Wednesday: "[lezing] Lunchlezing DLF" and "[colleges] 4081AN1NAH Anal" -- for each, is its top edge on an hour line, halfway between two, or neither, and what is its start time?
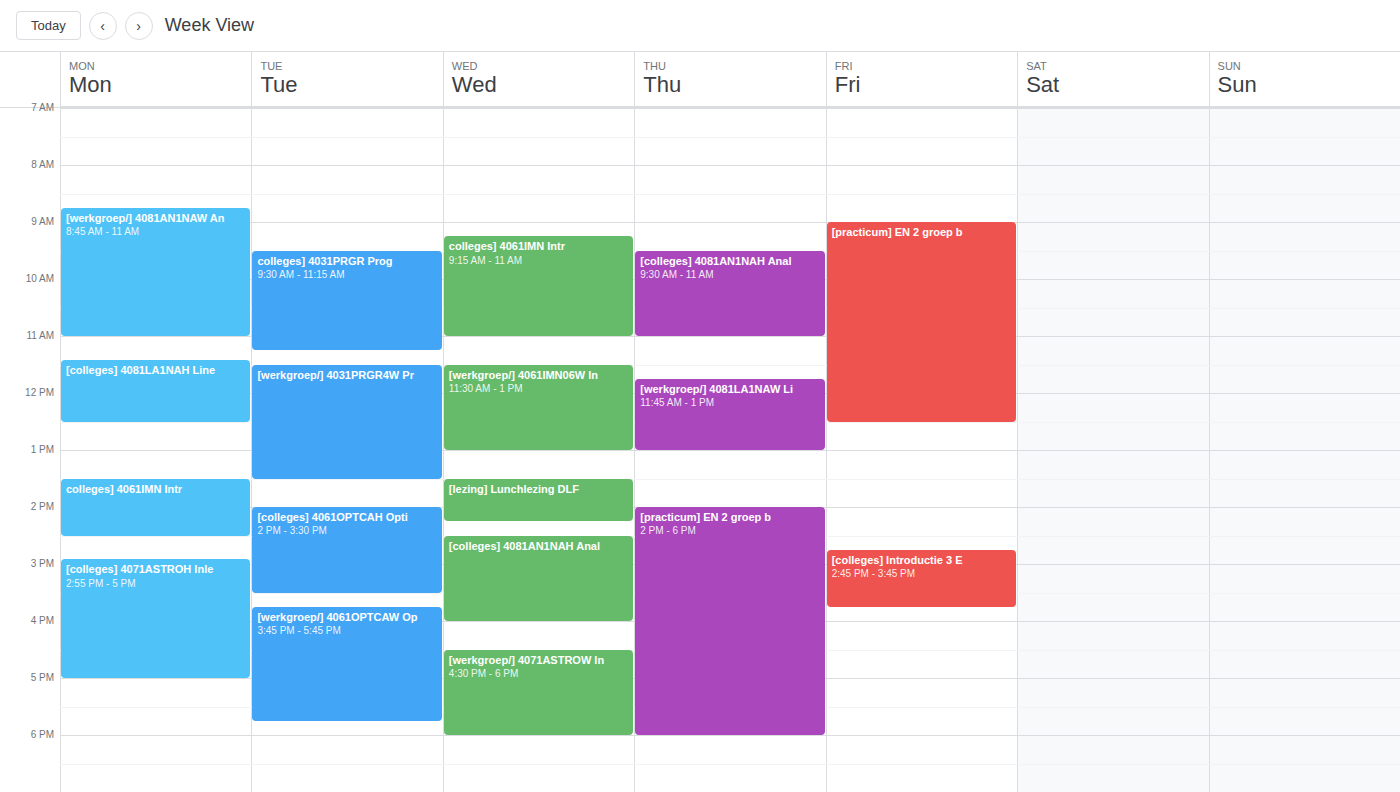
"[lezing] Lunchlezing DLF": 1:30 PM, halfway between the 1 PM and 2 PM lines. "[colleges] 4081AN1NAH Anal": 2:30 PM, halfway between the 2 PM and 3 PM lines.